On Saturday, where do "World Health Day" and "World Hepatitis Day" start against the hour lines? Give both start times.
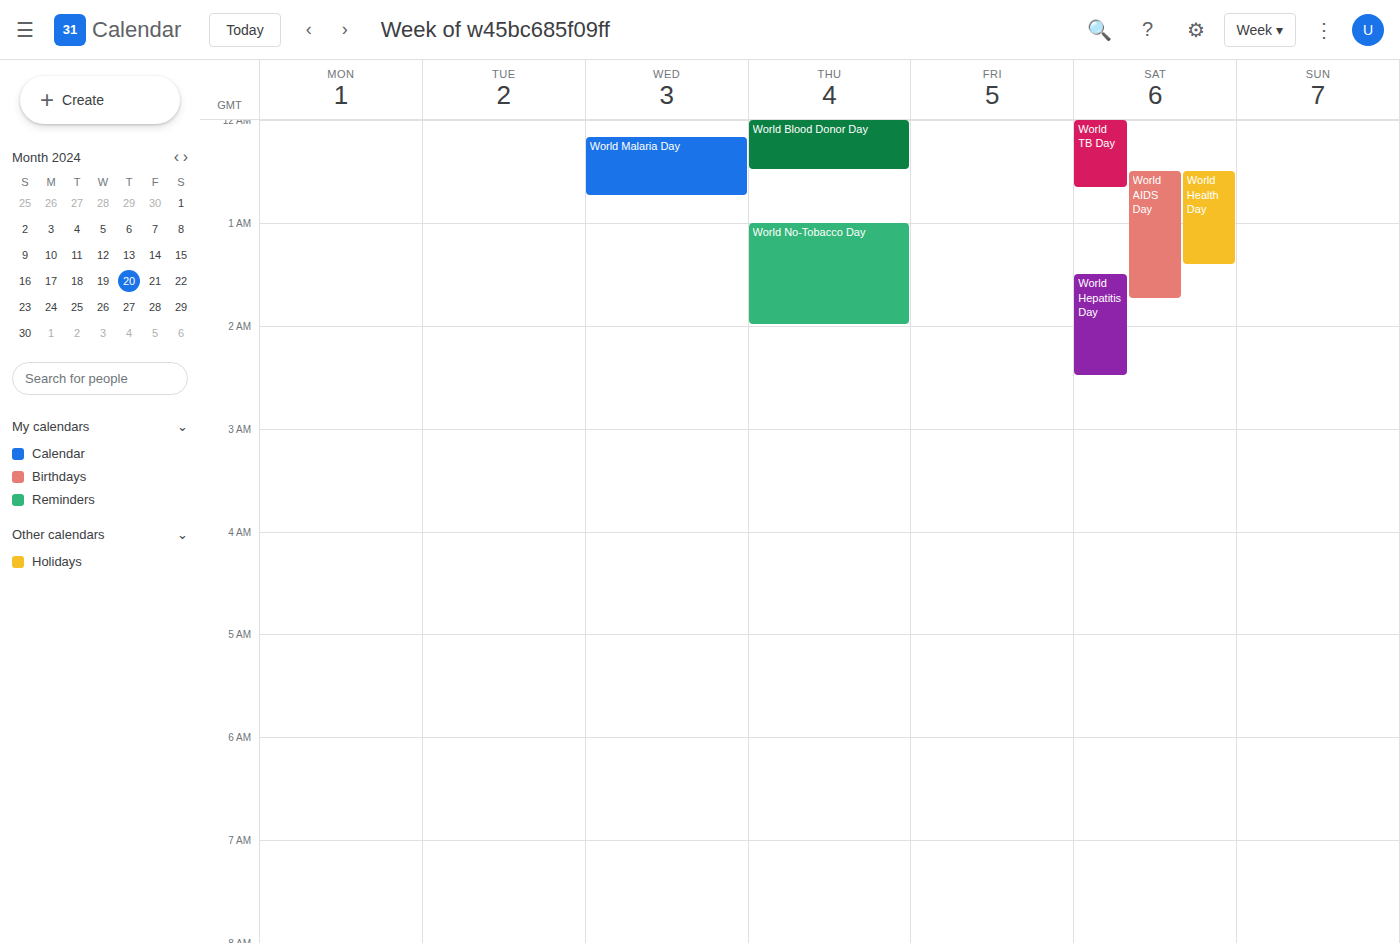
"World Health Day": 12:30 AM, halfway between the 12 AM and 1 AM lines. "World Hepatitis Day": 1:30 AM, halfway between the 1 AM and 2 AM lines.